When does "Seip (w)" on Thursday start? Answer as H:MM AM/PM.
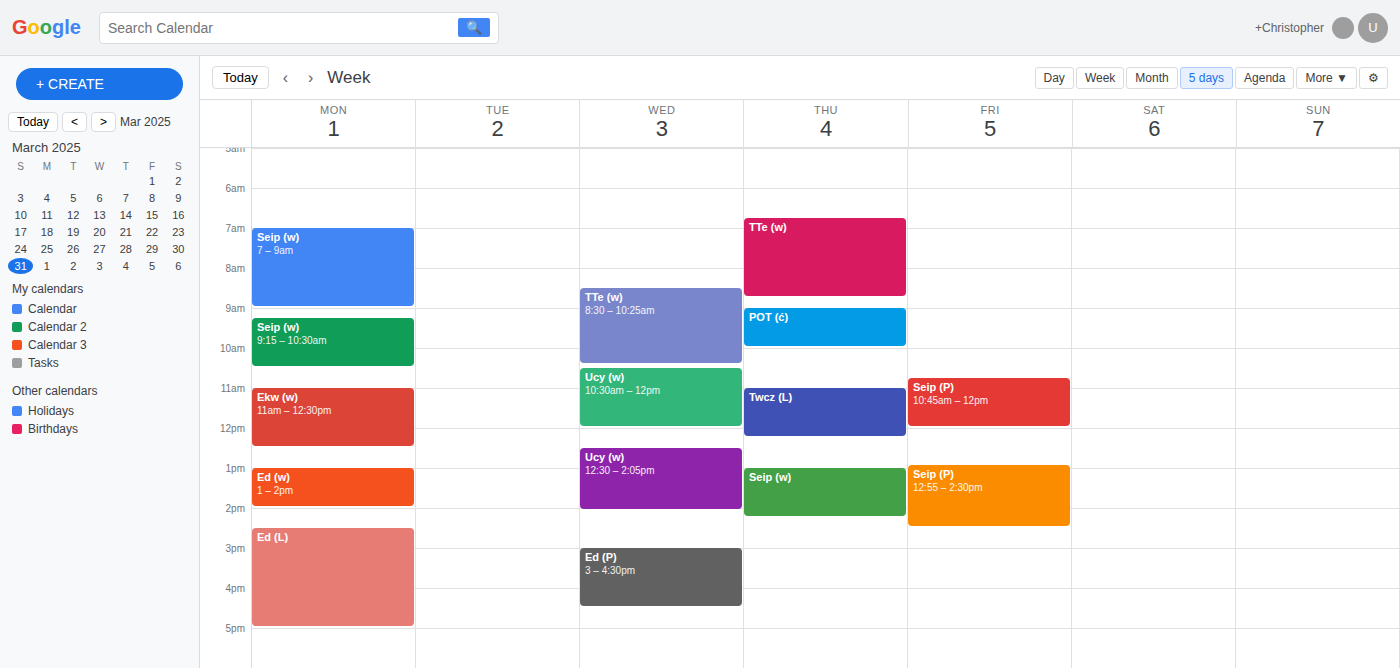
1:00 PM